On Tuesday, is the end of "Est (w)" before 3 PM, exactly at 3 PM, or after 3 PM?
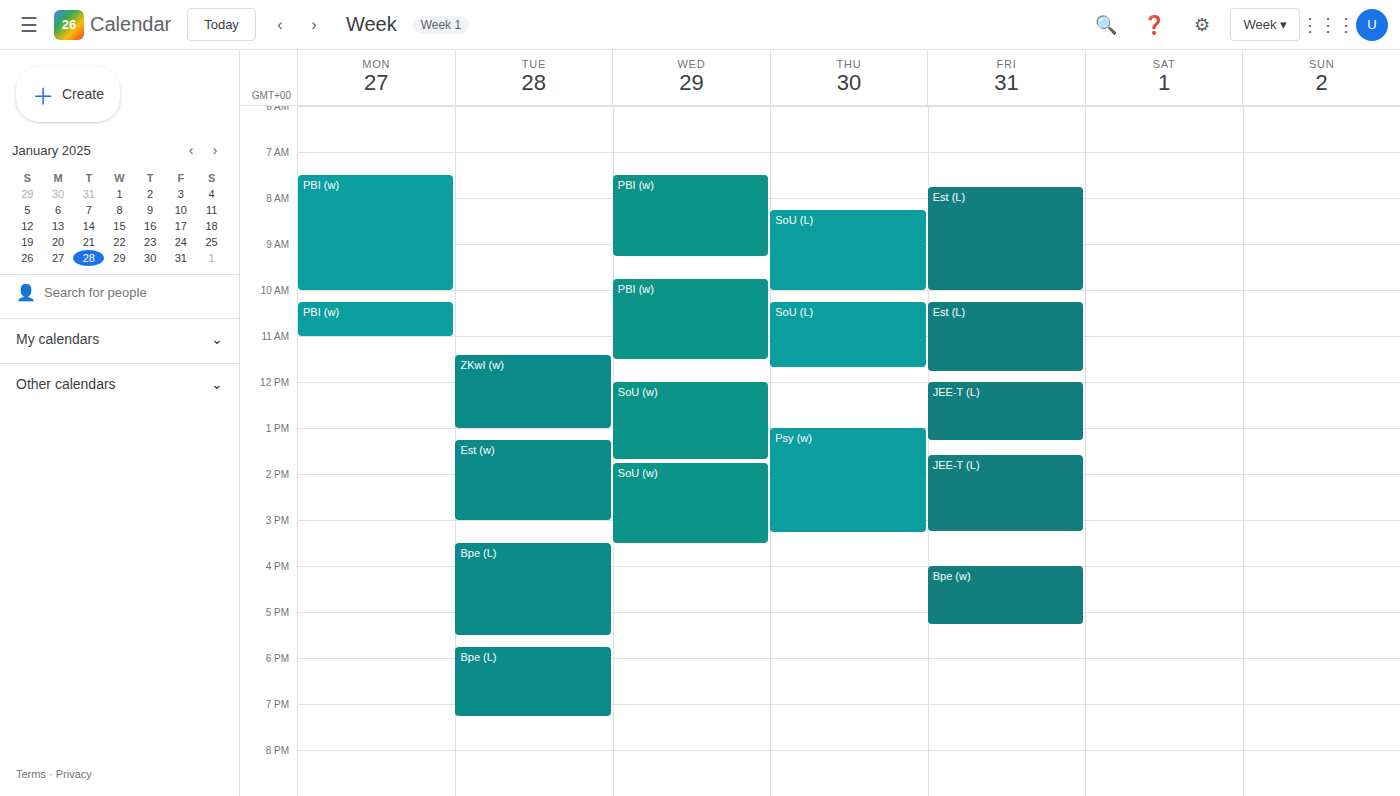
3:00 PM -- exactly at 3 PM, on the 3 PM line.